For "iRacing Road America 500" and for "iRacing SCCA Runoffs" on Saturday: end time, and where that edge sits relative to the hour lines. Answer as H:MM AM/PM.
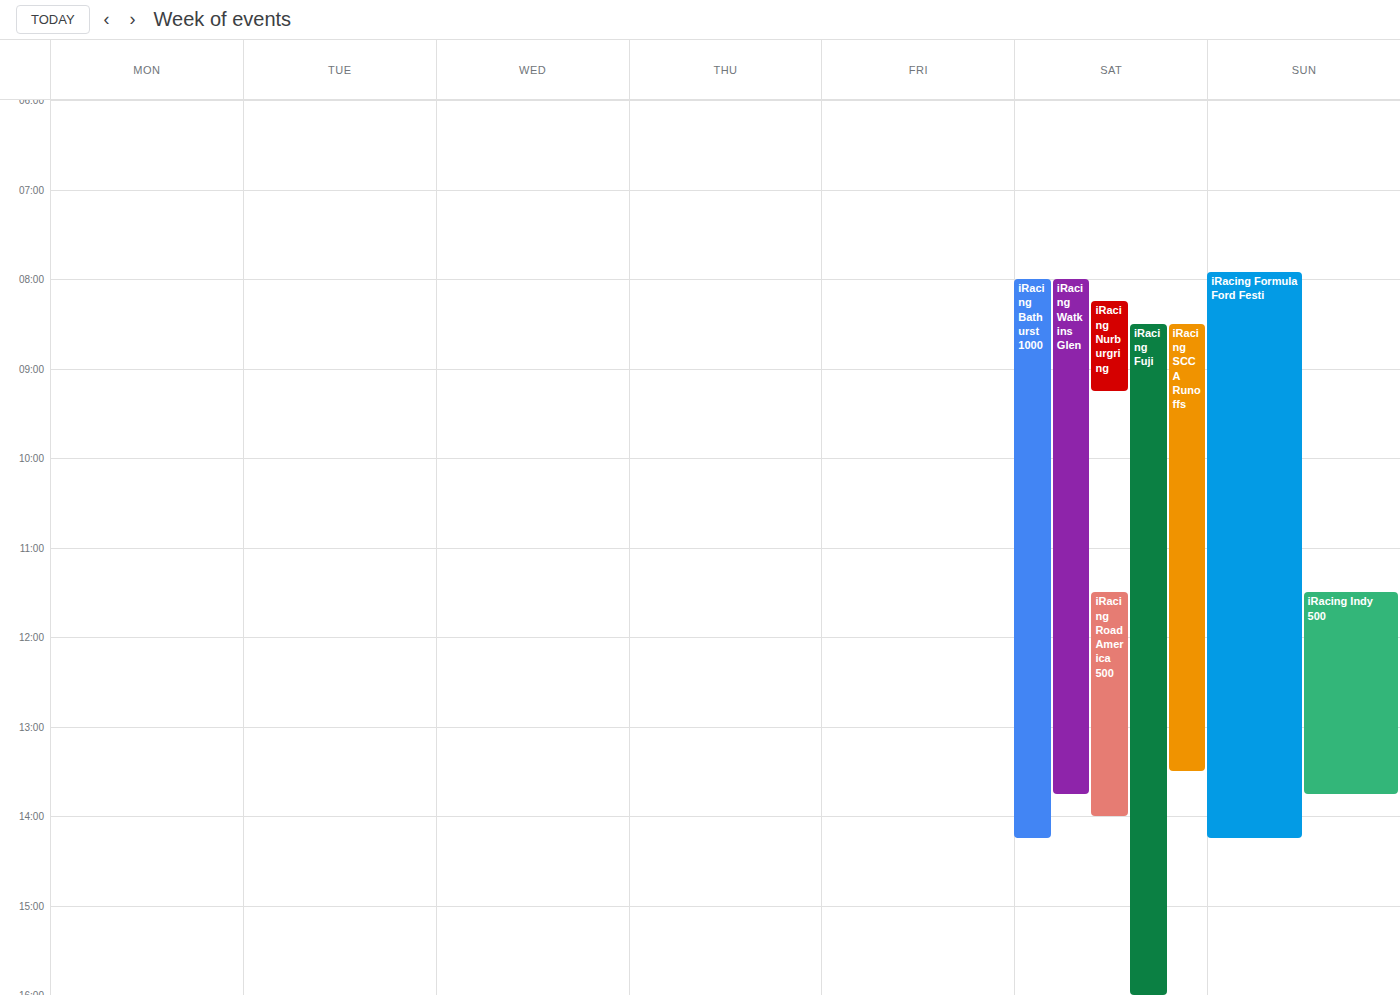
"iRacing Road America 500": 2:00 PM, exactly on the 2 PM line. "iRacing SCCA Runoffs": 1:30 PM, halfway between the 1 PM and 2 PM lines.